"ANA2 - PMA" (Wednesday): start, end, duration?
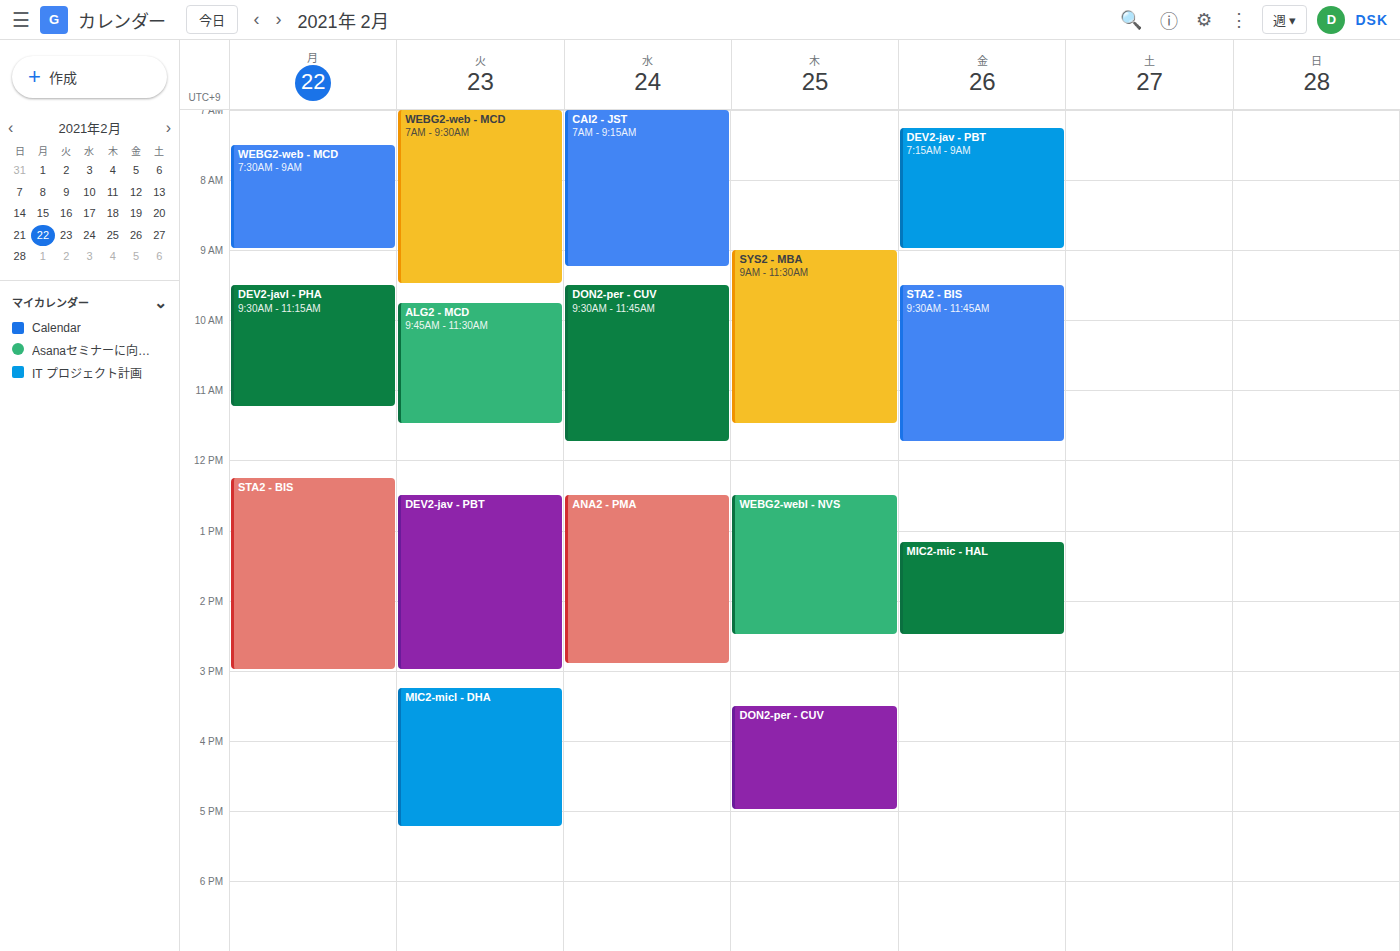
12:30 PM to 2:55 PM, 2 hours 25 minutes